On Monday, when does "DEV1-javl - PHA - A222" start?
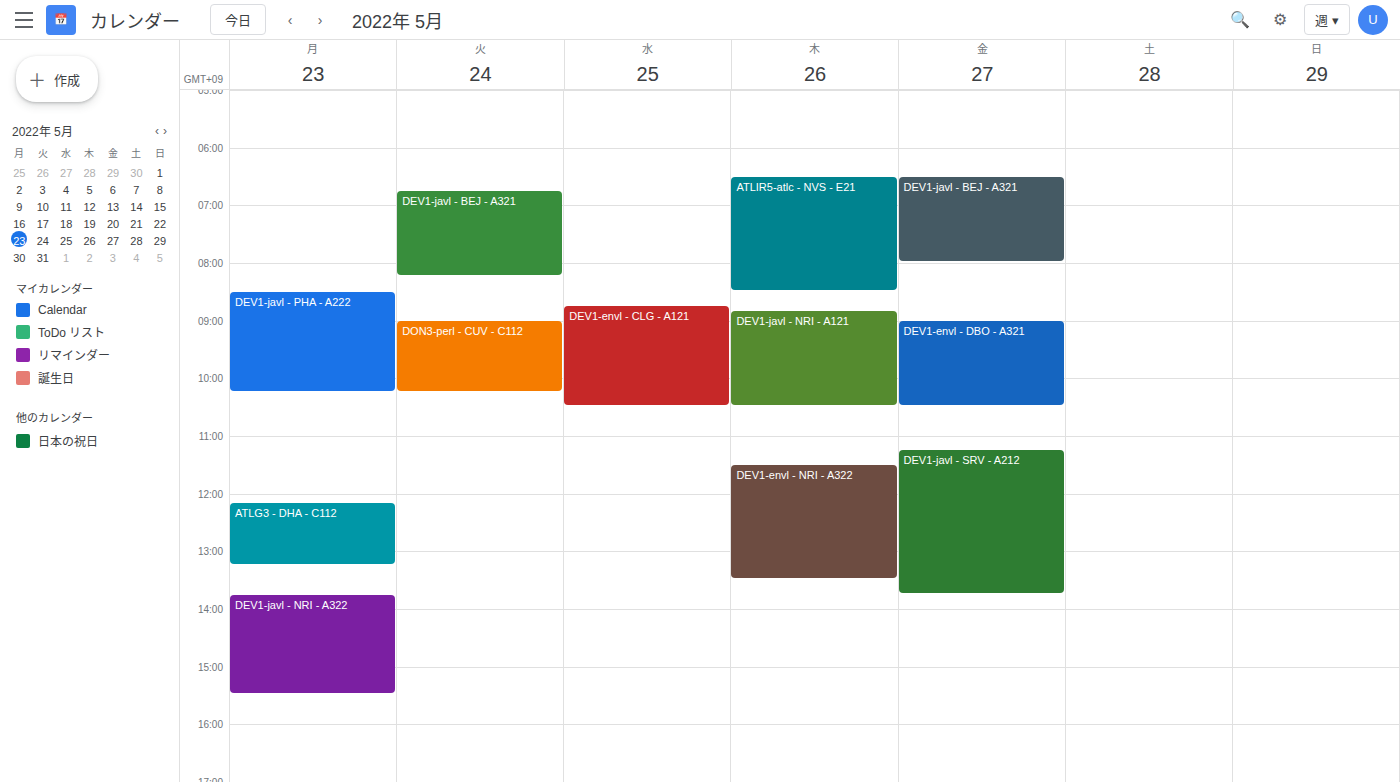
8:30 AM